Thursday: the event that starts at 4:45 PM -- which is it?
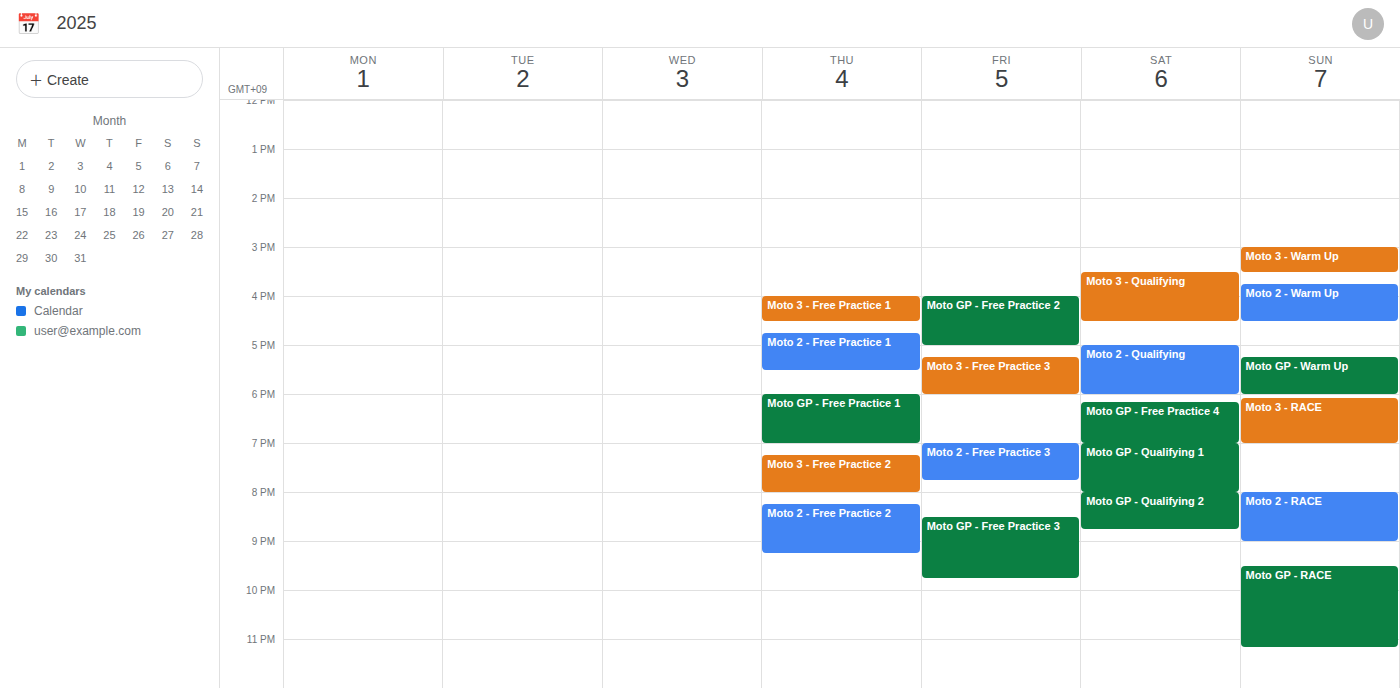
"Moto 2 - Free Practice 1"